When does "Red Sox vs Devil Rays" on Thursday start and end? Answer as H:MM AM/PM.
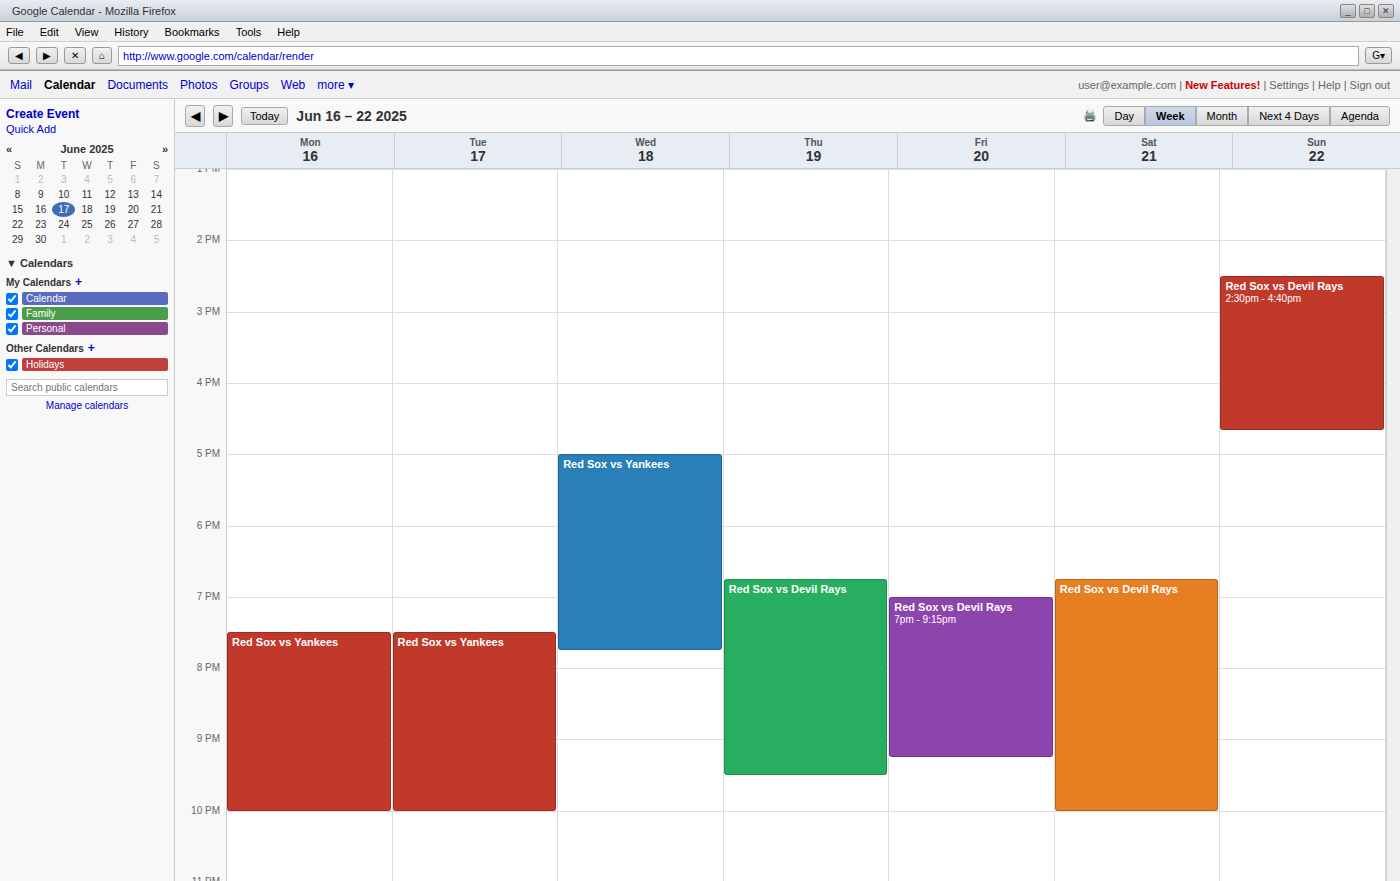
6:45 PM to 9:30 PM